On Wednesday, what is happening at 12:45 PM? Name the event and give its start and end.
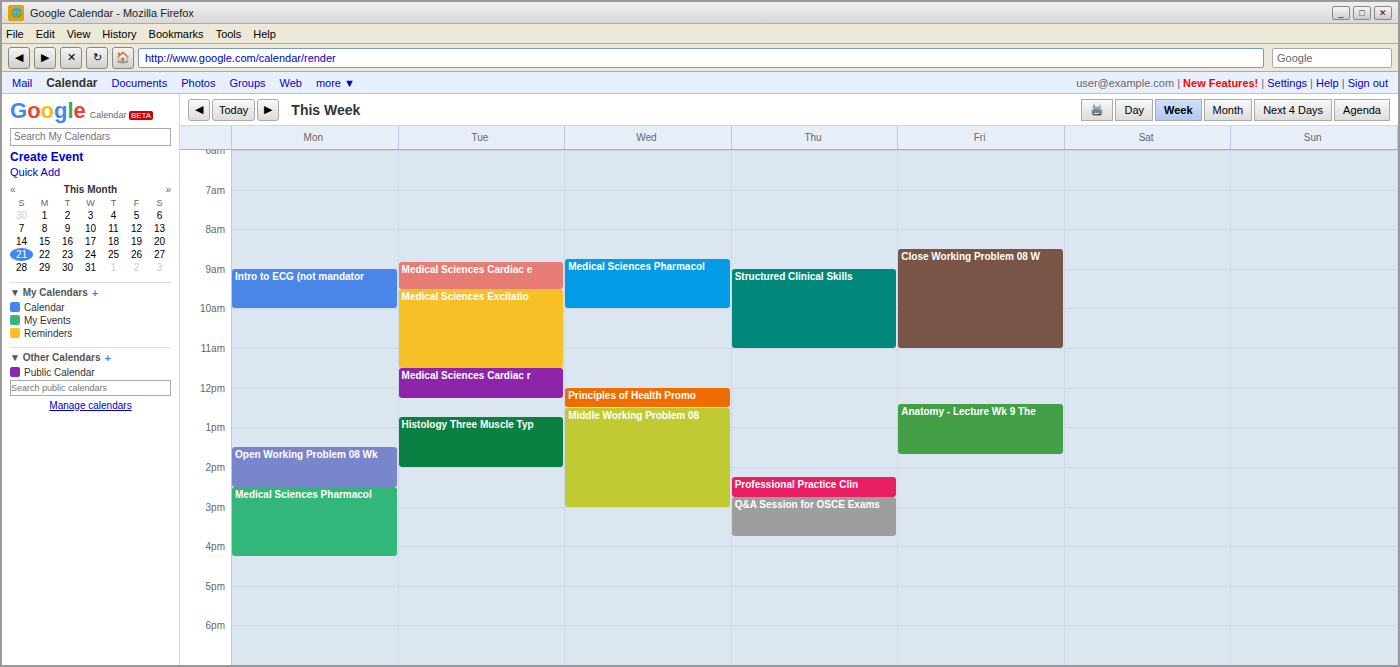
"Middle Working Problem 08", 12:30 PM to 3:00 PM